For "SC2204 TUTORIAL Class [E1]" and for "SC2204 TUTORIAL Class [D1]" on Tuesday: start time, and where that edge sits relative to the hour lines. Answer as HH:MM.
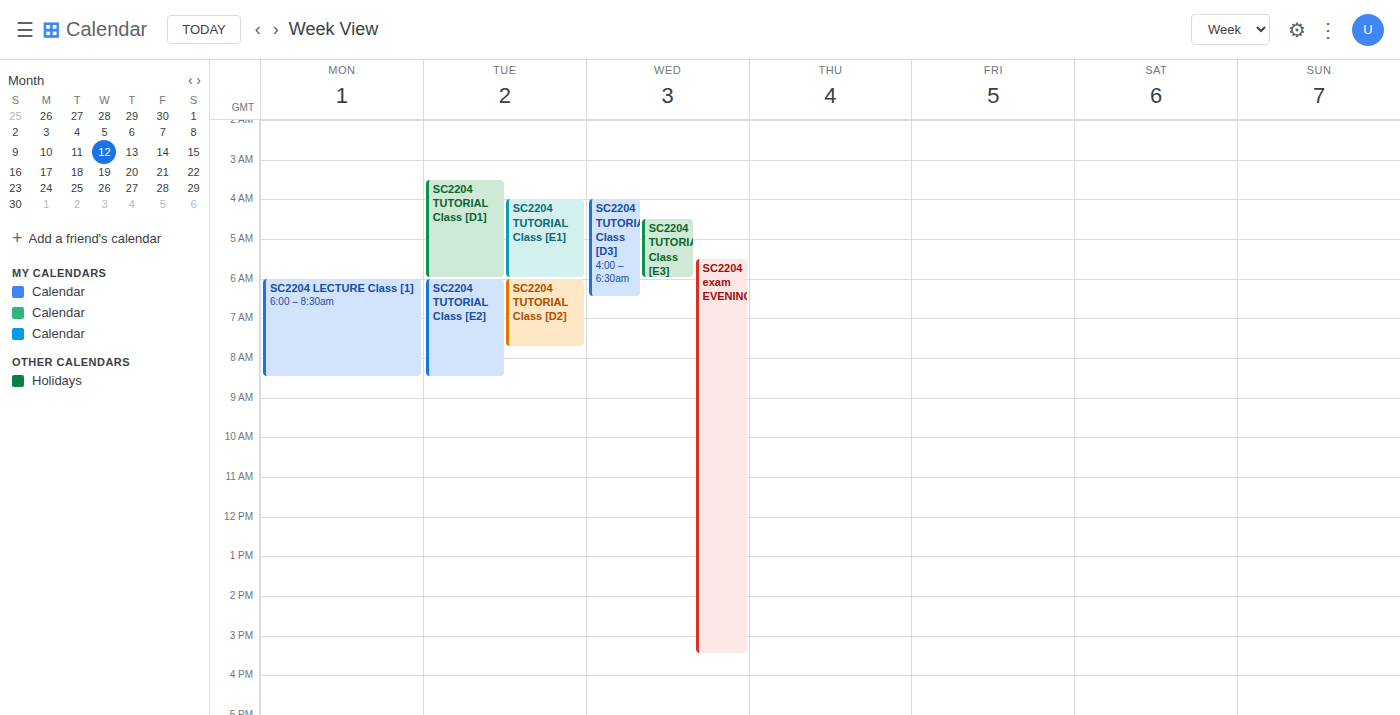
"SC2204 TUTORIAL Class [E1]": 04:00, exactly on the 04:00 line. "SC2204 TUTORIAL Class [D1]": 03:30, halfway between the 03:00 and 04:00 lines.